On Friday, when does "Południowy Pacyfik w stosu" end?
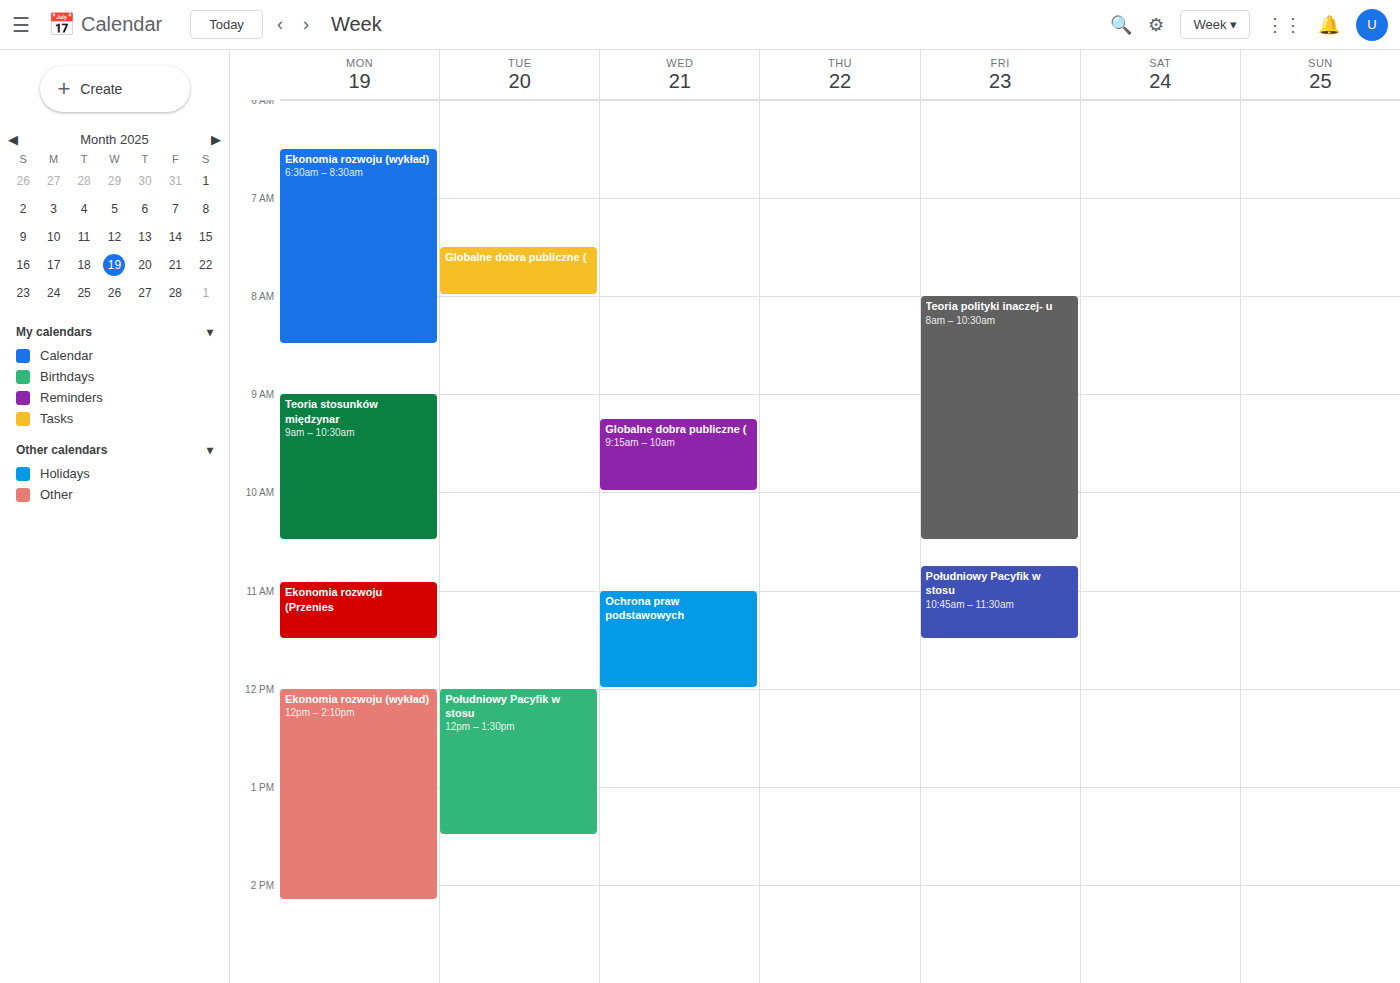
11:30 AM